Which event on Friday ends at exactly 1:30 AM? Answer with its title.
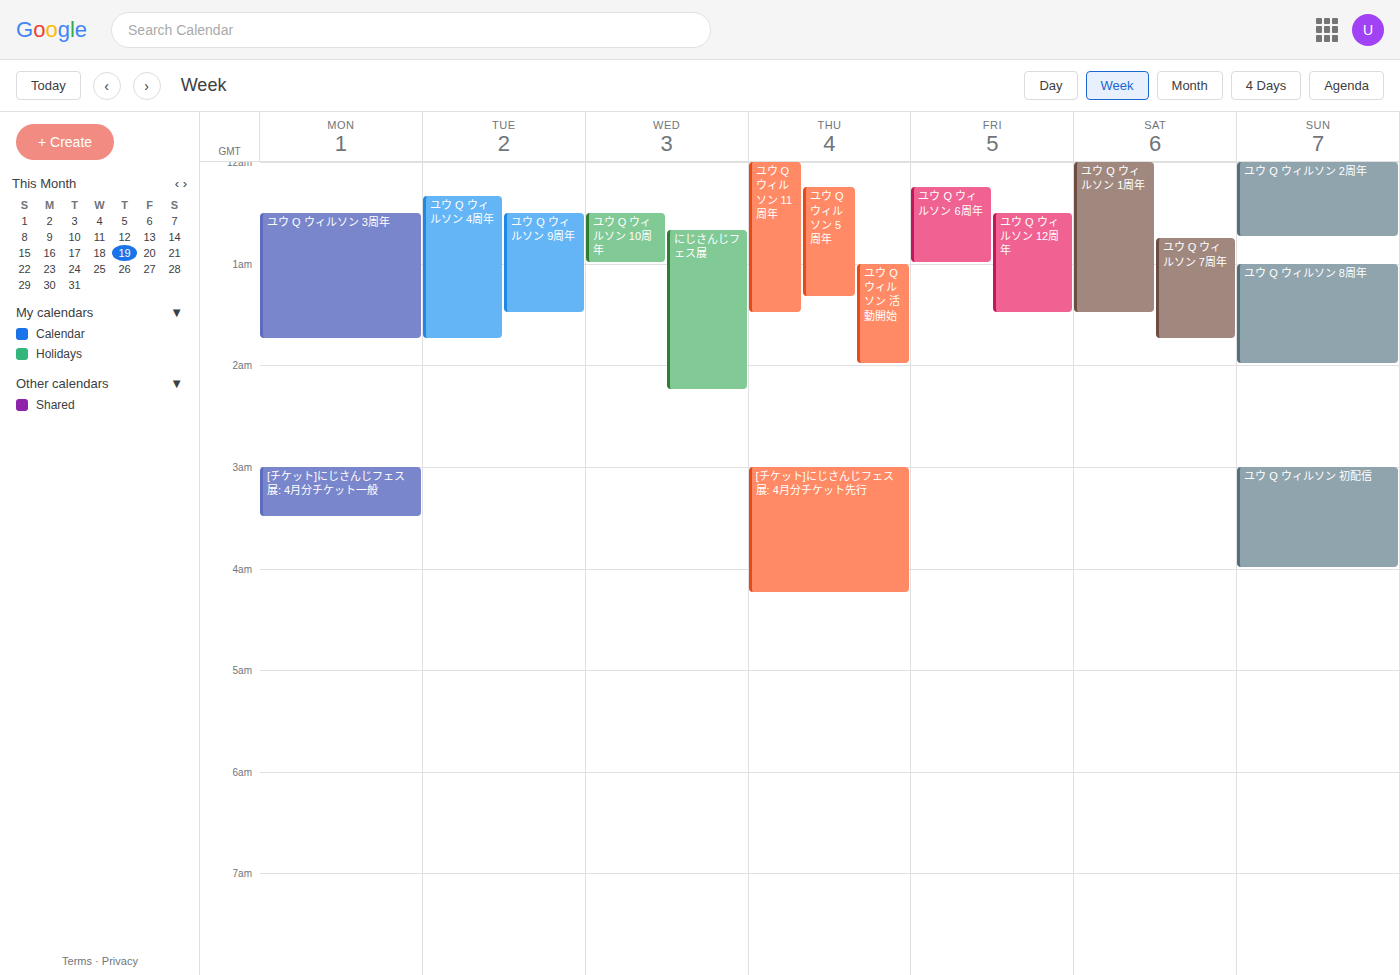
"ユウ Q ウィルソン 12周年"